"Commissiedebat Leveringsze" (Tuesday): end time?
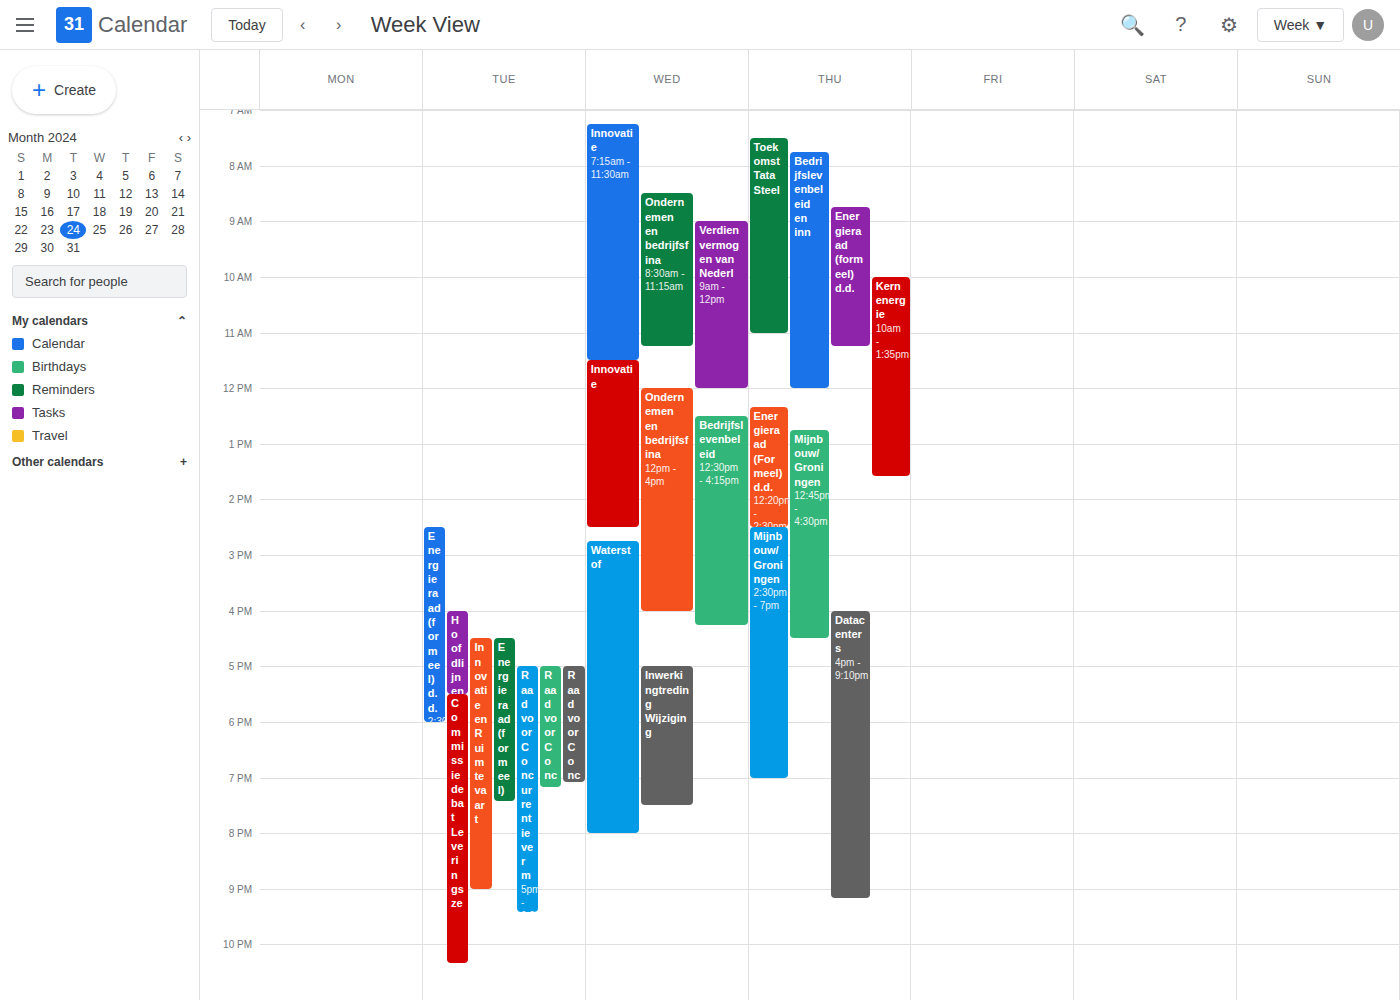
10:20 PM